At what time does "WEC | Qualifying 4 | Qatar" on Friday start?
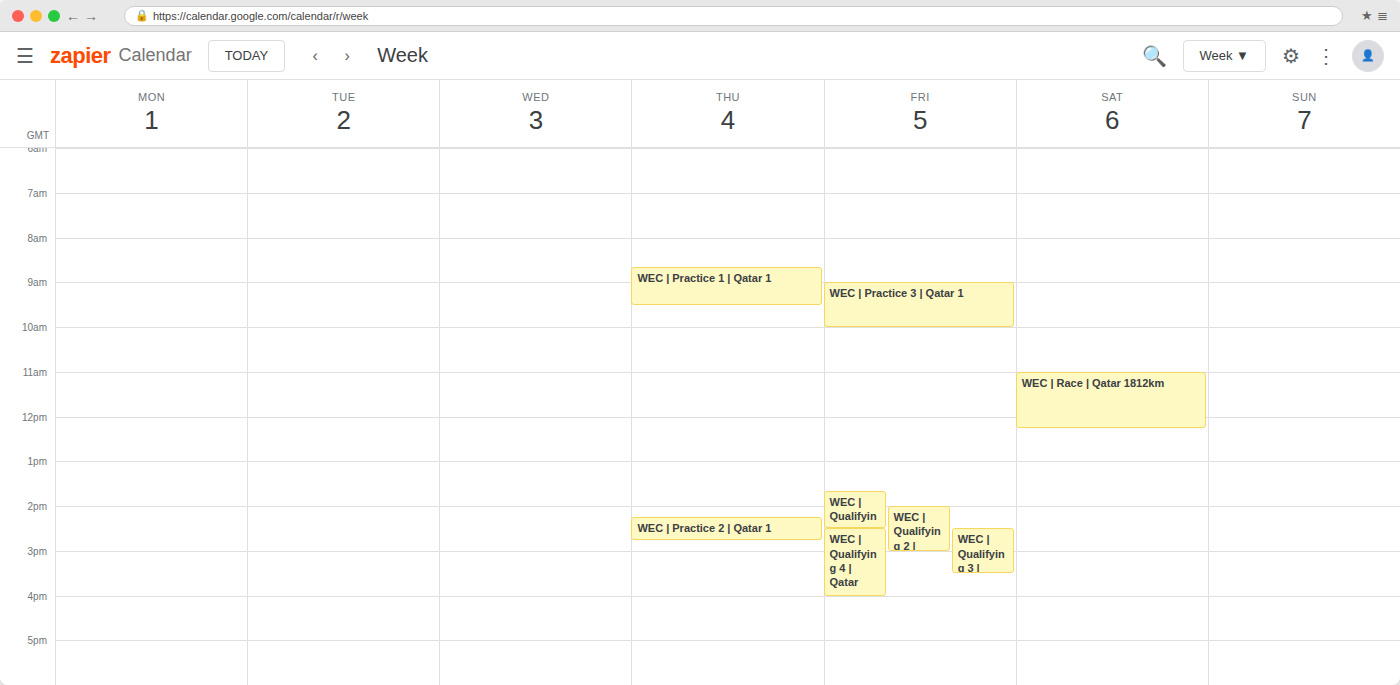
2:30 PM